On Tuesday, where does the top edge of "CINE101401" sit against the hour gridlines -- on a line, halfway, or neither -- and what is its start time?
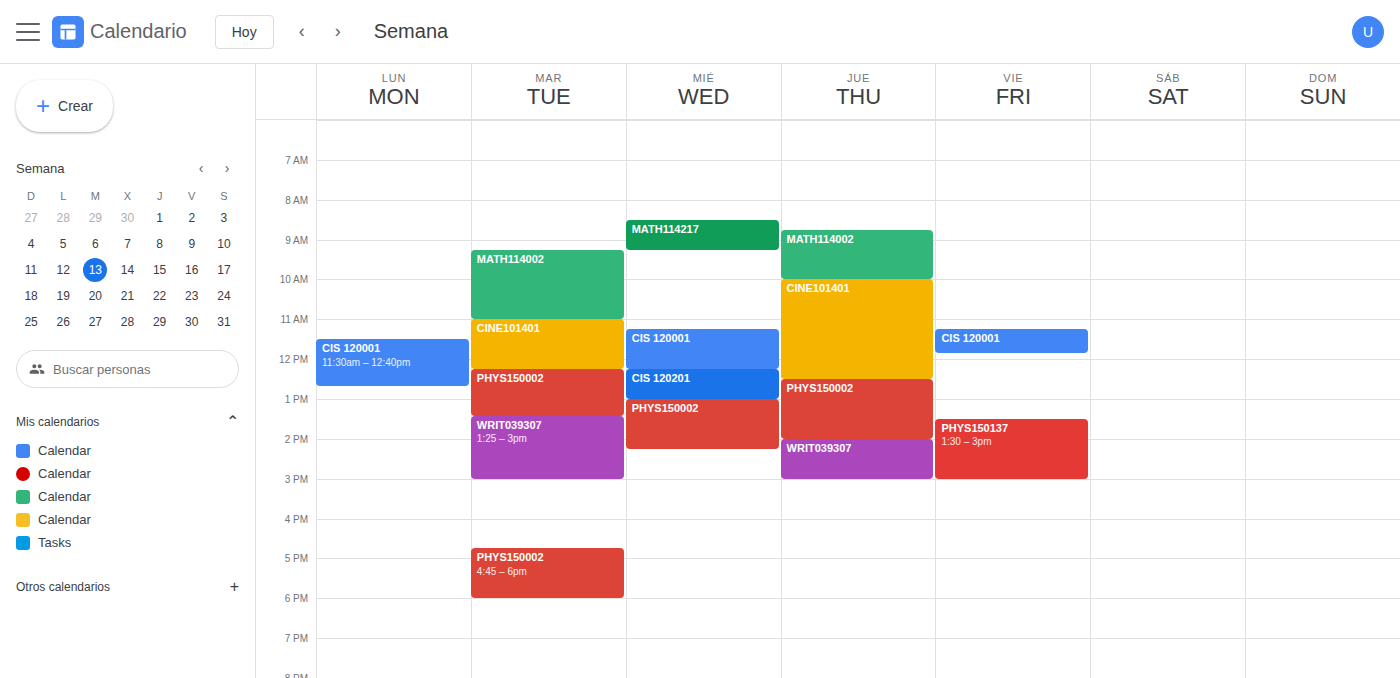
11:00 AM -- exactly on the 11 AM line.